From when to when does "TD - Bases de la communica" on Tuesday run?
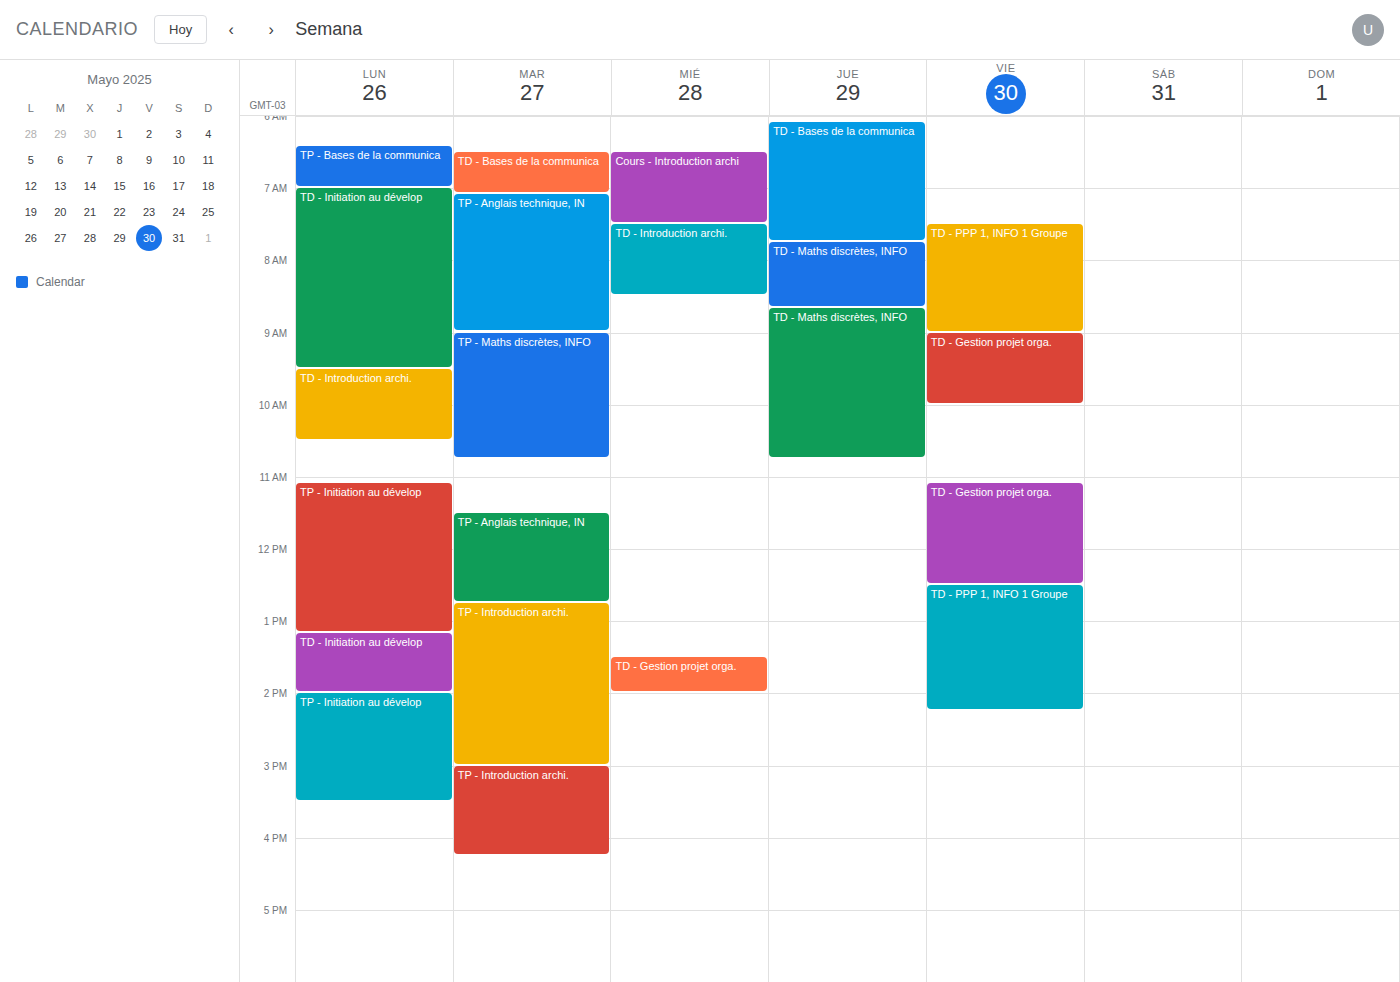
6:30 AM to 7:05 AM